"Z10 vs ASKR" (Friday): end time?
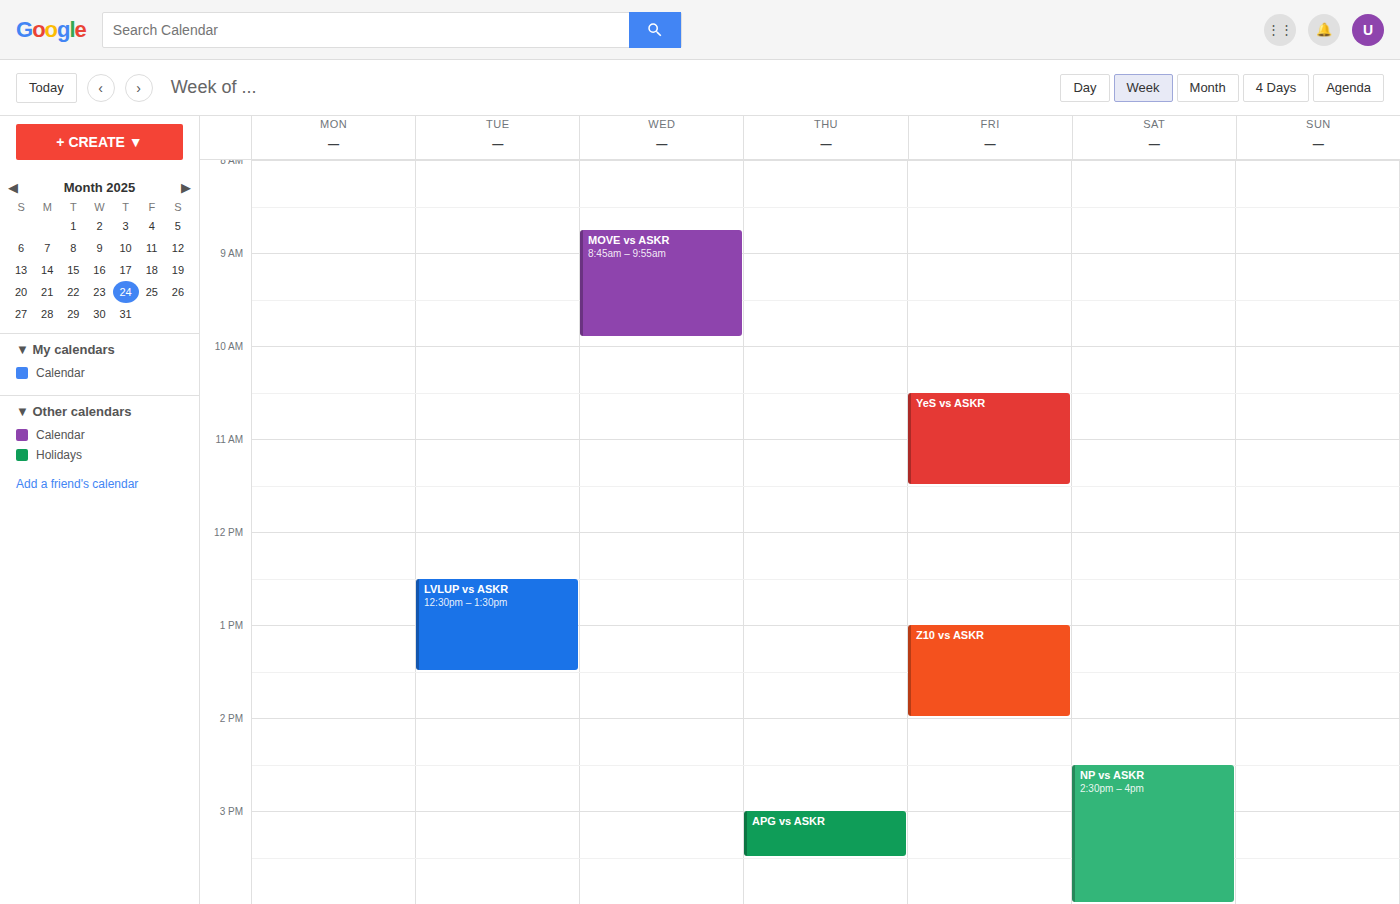
14:00